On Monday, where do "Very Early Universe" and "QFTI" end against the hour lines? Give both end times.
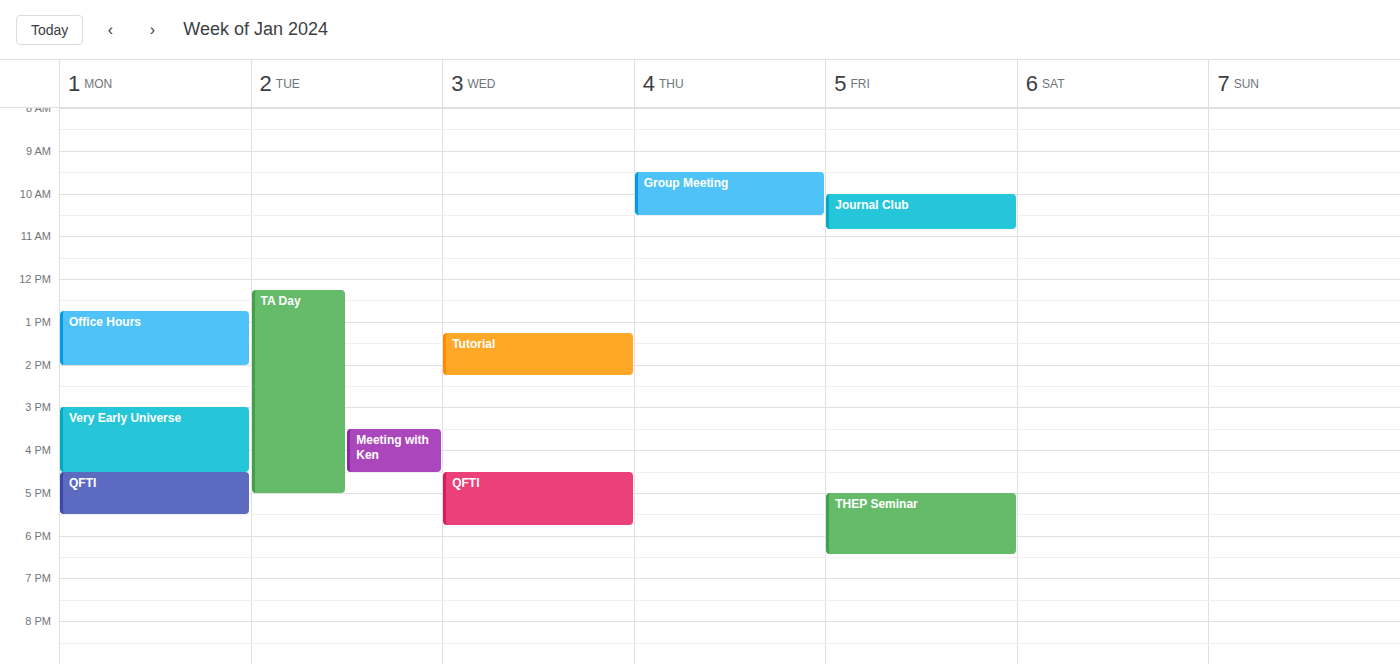
"Very Early Universe": 4:30 PM, halfway between the 4 PM and 5 PM lines. "QFTI": 5:30 PM, halfway between the 5 PM and 6 PM lines.